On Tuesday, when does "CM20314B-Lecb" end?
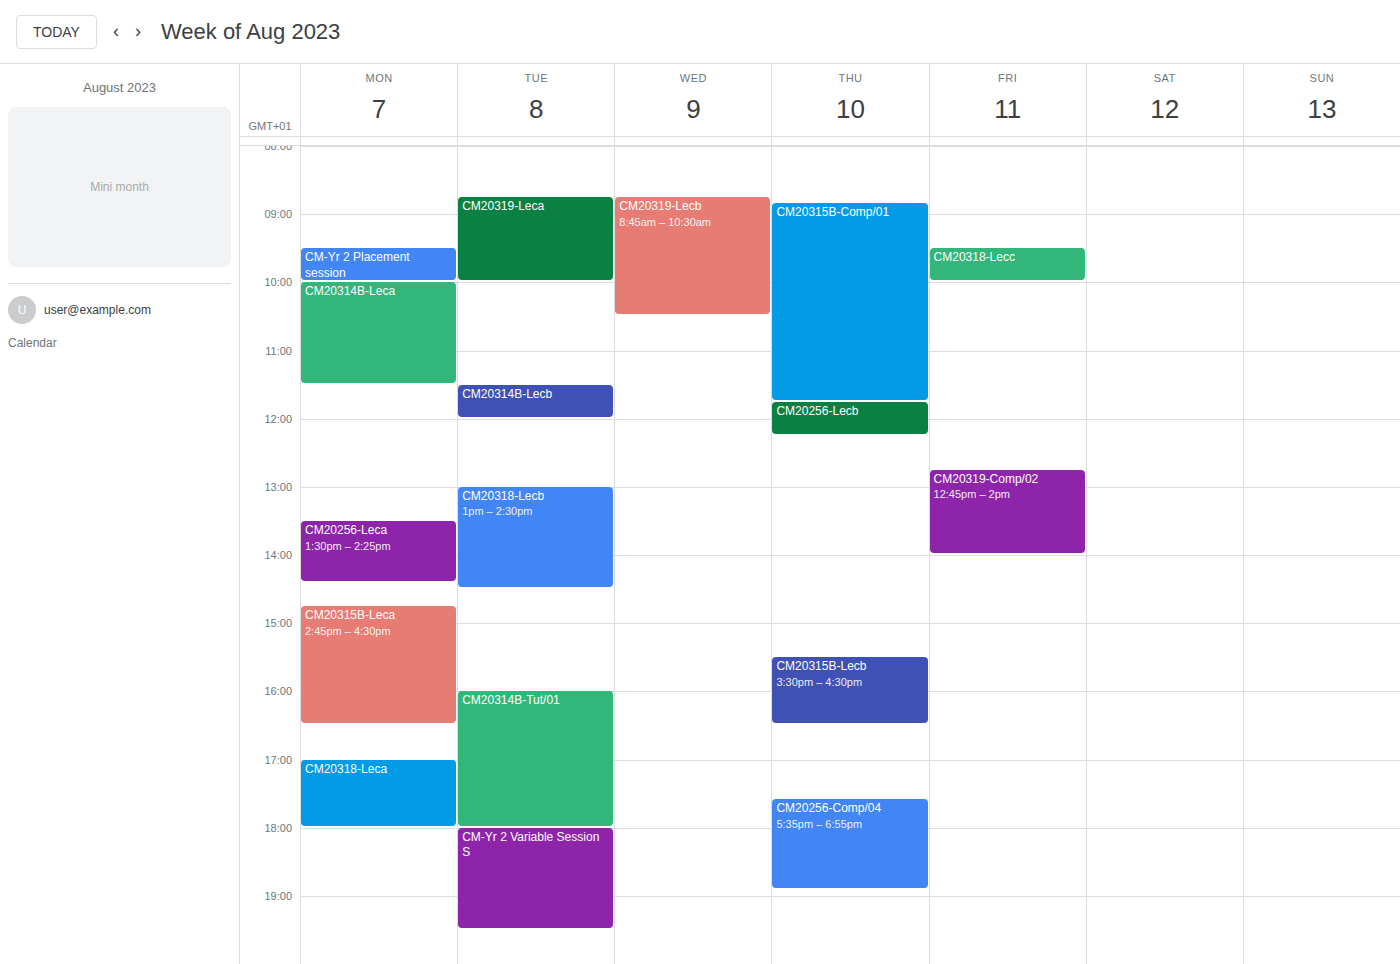
12:00